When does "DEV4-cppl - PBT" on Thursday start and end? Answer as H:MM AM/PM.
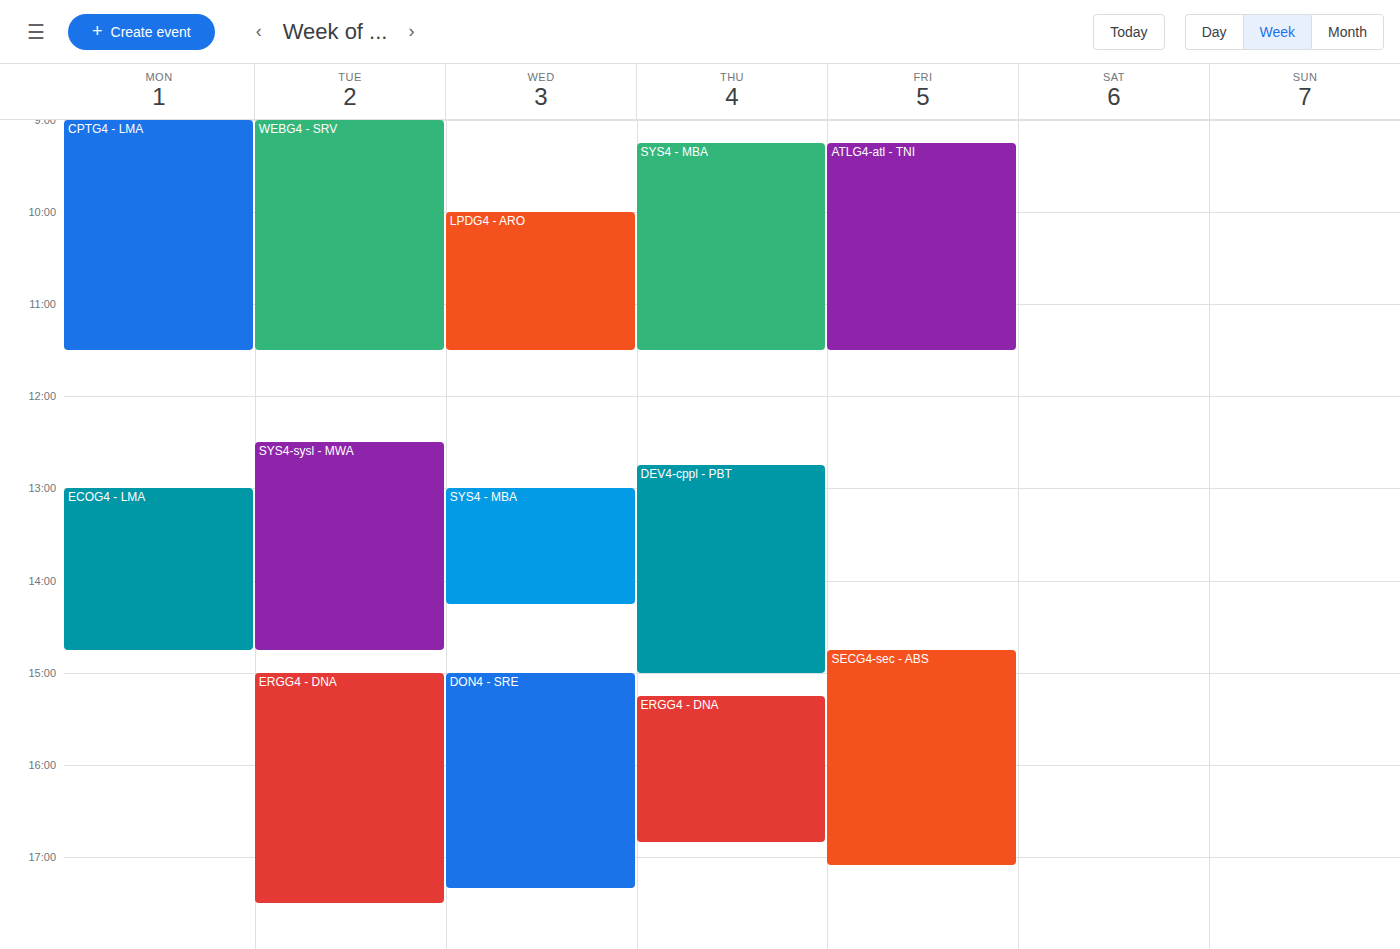
12:45 PM to 3:00 PM